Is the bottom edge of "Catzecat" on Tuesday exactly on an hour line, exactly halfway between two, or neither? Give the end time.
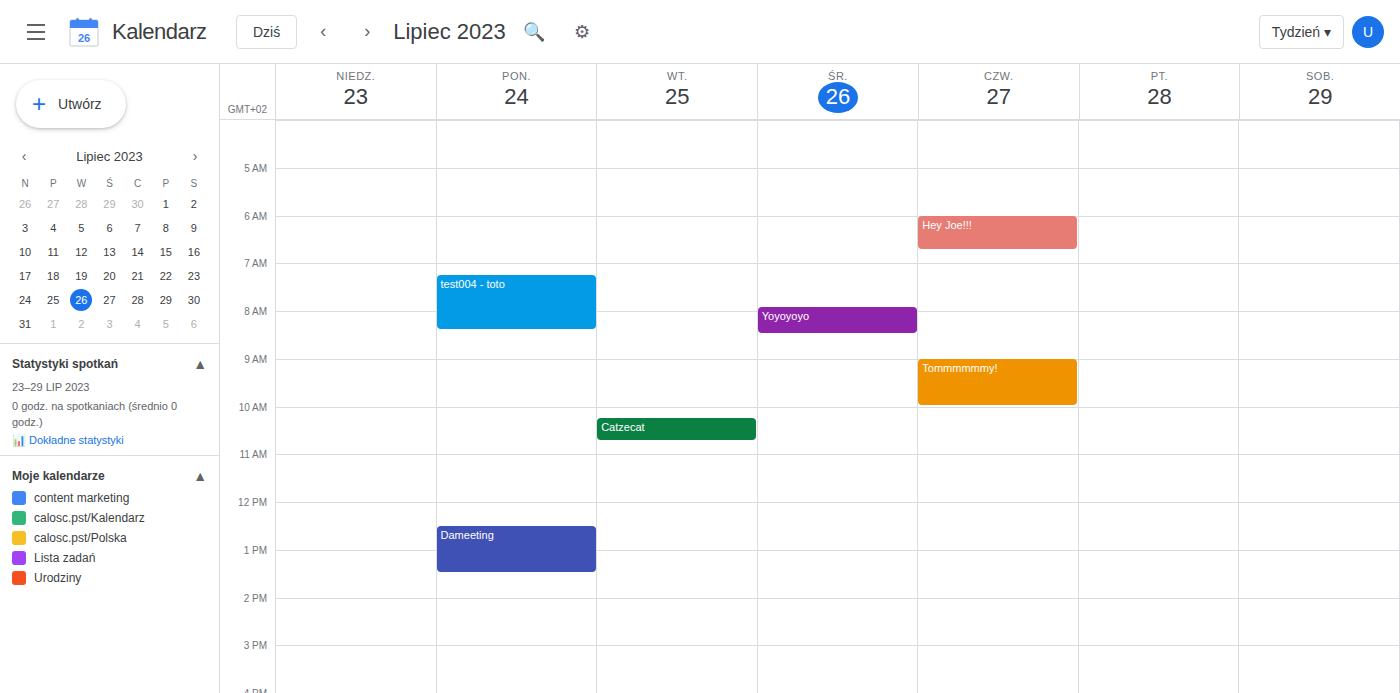
10:45 AM -- neither: three quarters of the way from the 10 AM line to the 11 AM line.